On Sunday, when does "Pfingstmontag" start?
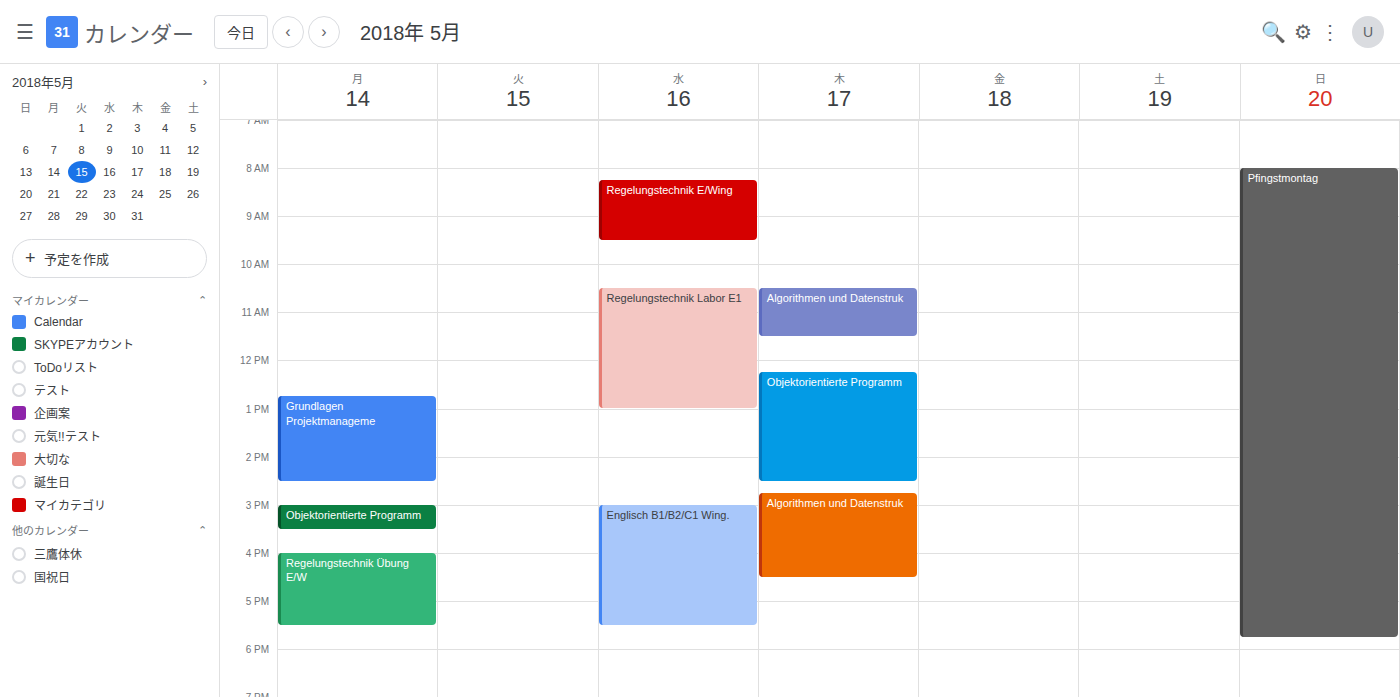
8:00 AM